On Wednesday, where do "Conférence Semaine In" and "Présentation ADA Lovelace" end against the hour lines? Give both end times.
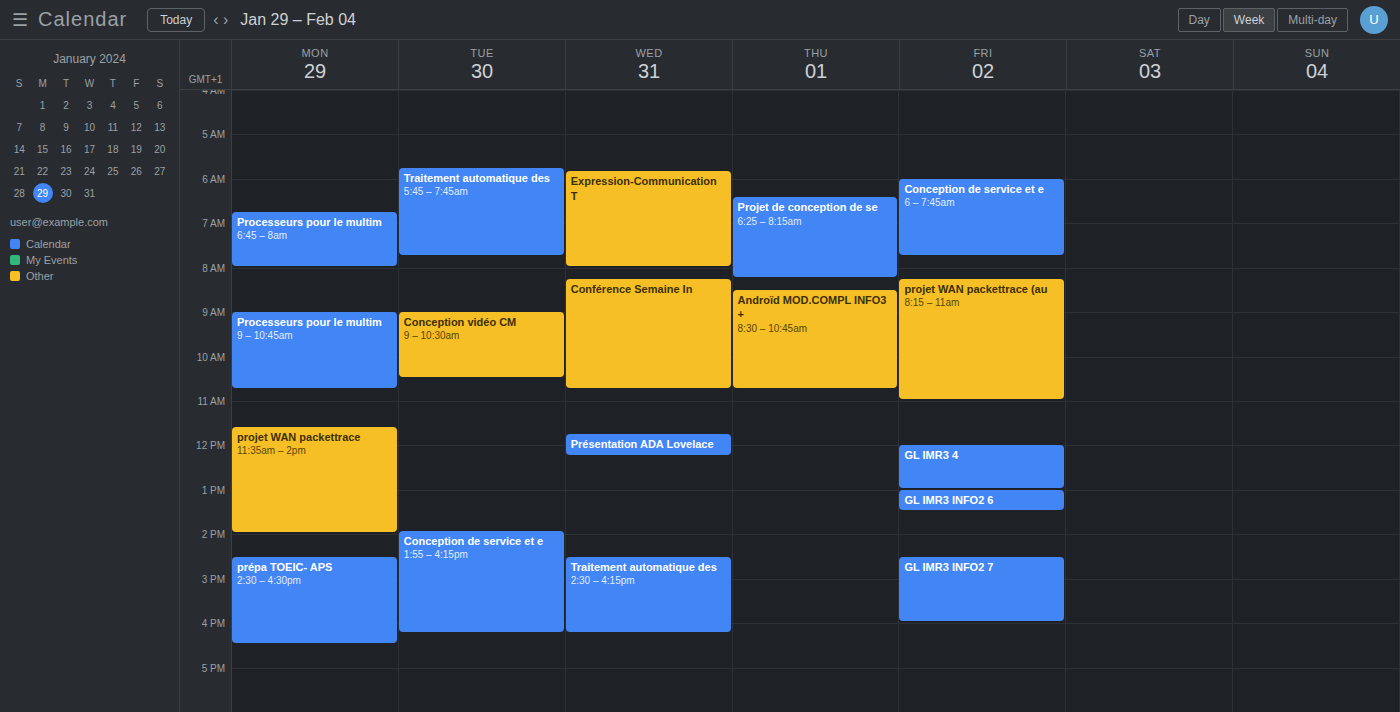
"Conférence Semaine In": 10:45 AM, neither: three quarters of the way from the 10 AM line to the 11 AM line. "Présentation ADA Lovelace": 12:15 PM, neither: a quarter of the way from the 12 PM line to the 1 PM line.